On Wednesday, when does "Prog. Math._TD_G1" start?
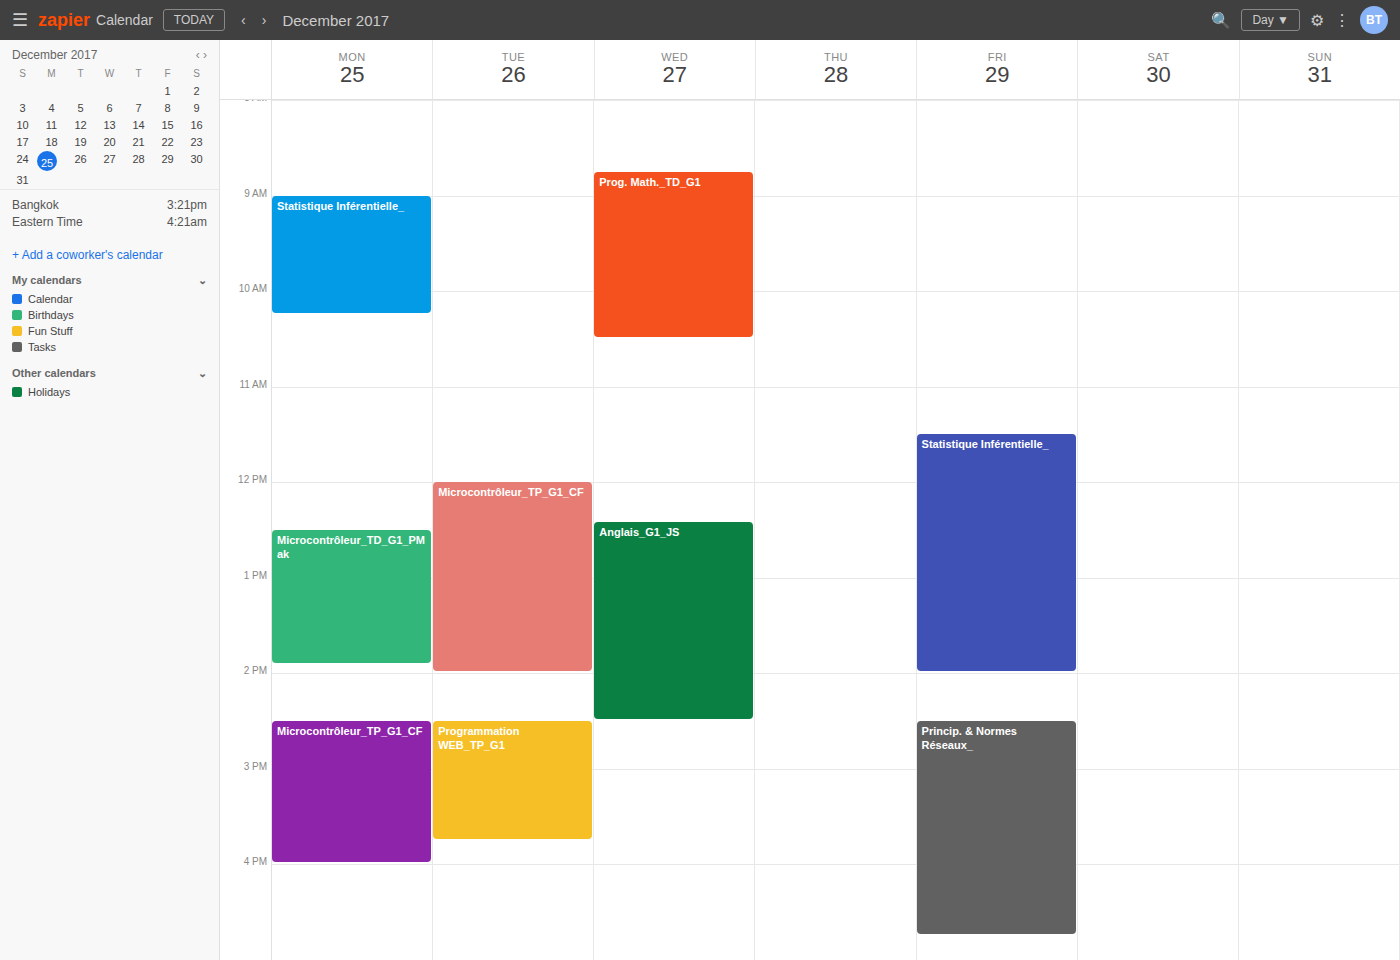
8:45 AM